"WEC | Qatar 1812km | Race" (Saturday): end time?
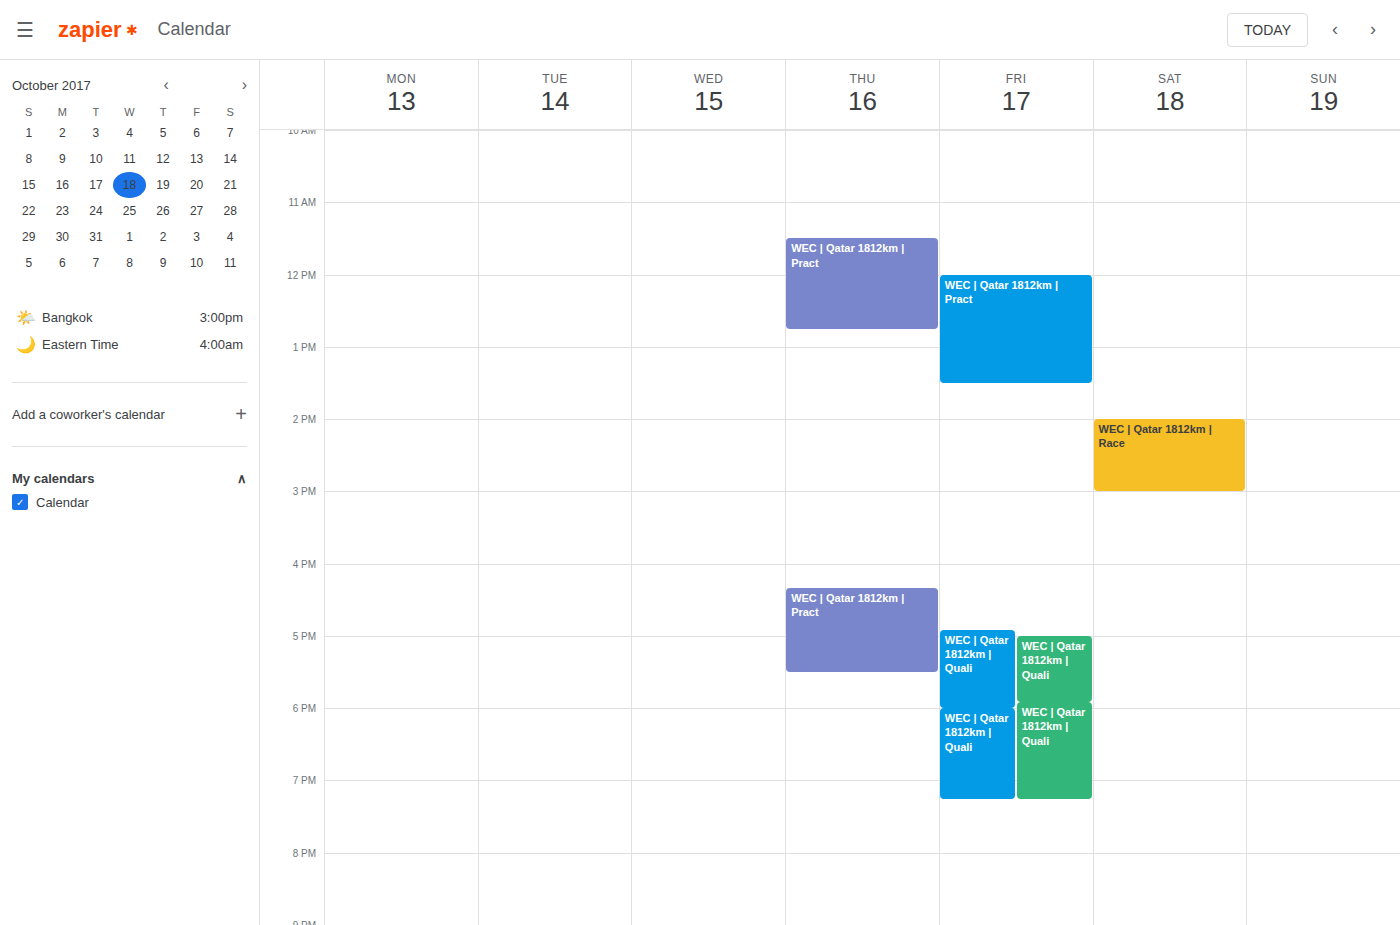
3:00 PM